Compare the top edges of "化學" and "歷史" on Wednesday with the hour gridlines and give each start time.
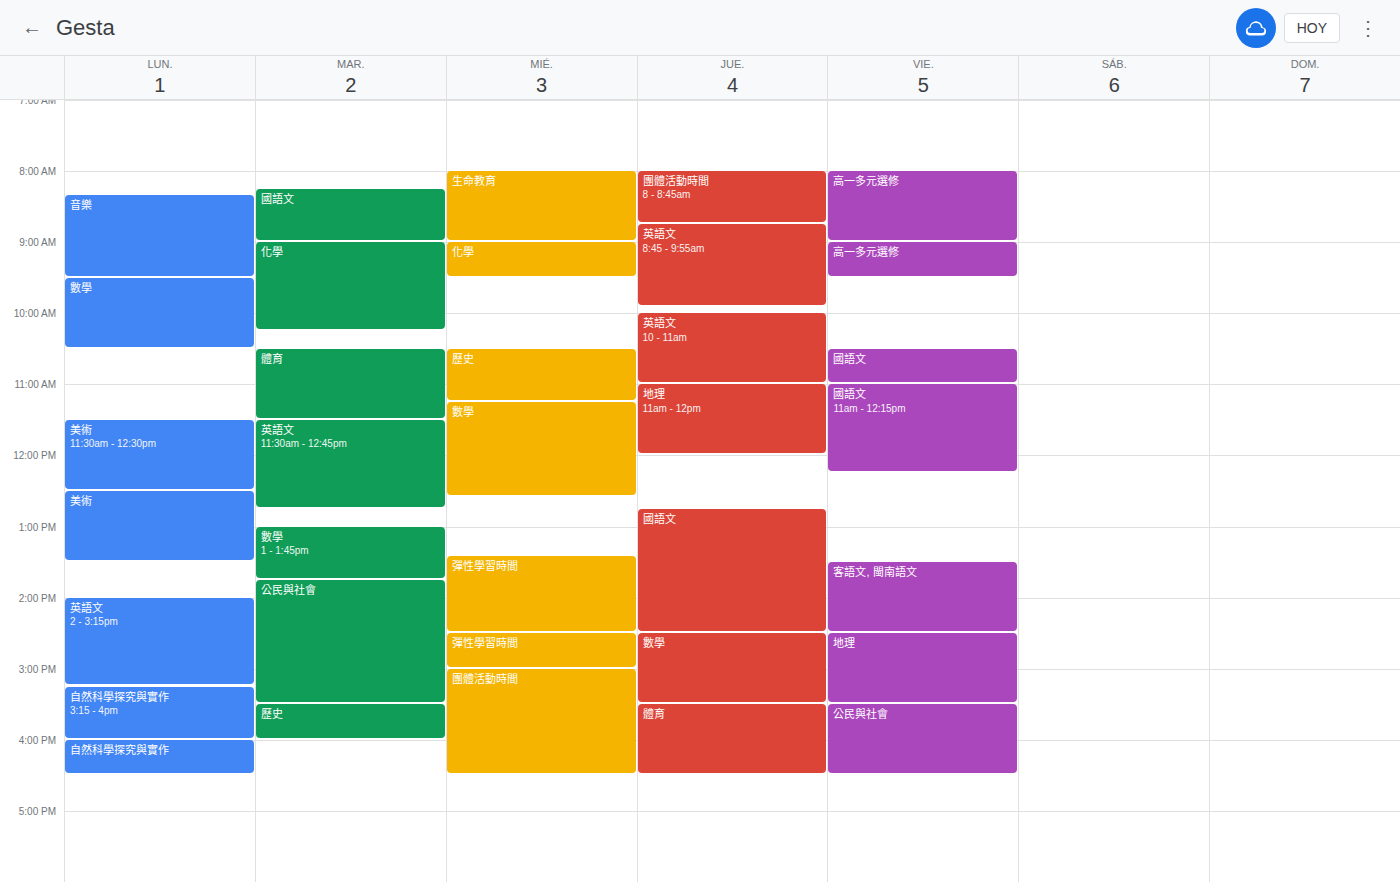
"化學": 09:00, exactly on the 09:00 line. "歷史": 10:30, halfway between the 10:00 and 11:00 lines.